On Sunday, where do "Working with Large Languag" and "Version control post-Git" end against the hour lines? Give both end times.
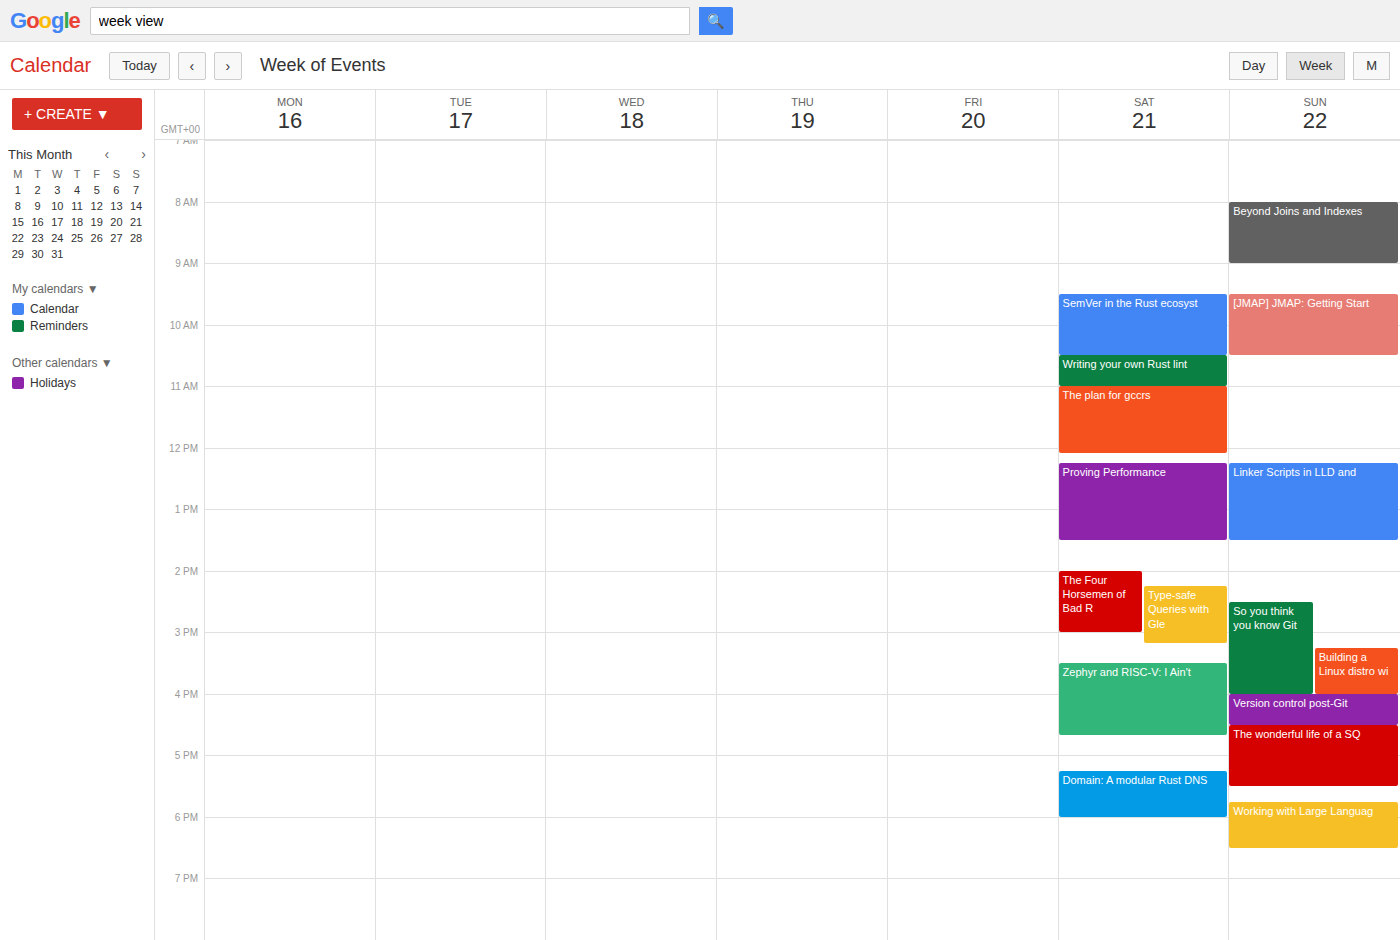
"Working with Large Languag": 6:30 PM, halfway between the 6 PM and 7 PM lines. "Version control post-Git": 4:30 PM, halfway between the 4 PM and 5 PM lines.